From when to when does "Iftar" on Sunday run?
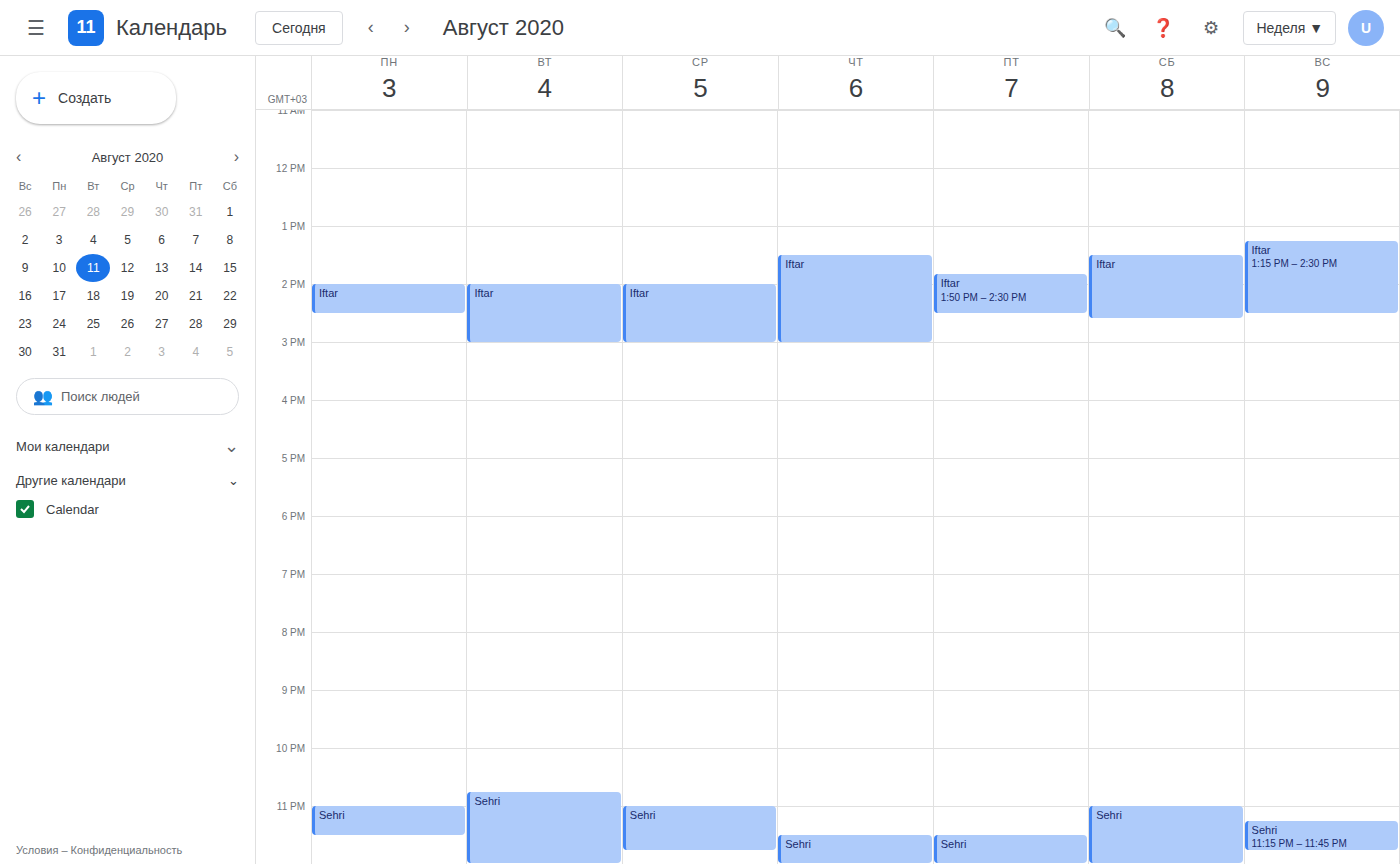
1:15 PM to 2:30 PM